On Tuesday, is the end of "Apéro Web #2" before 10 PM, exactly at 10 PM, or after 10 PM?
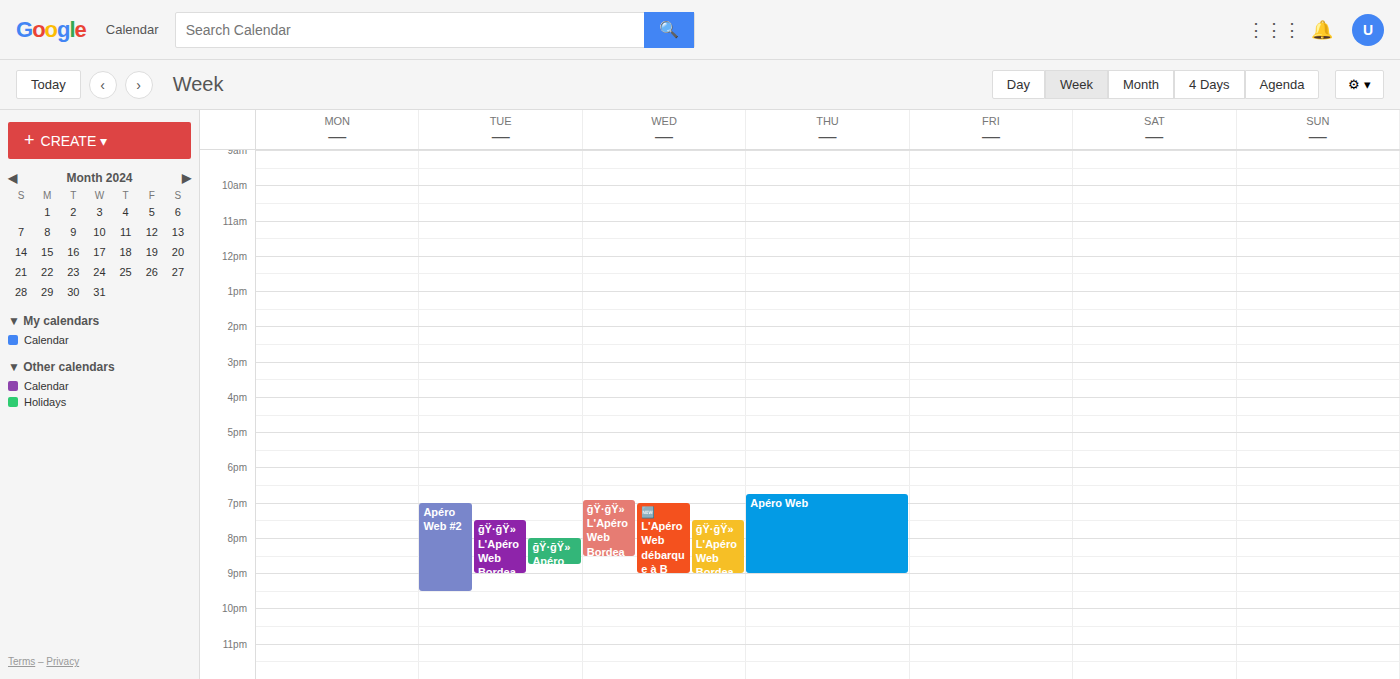
9:30 PM -- before 10 PM, 30 minutes above the 10 PM line.